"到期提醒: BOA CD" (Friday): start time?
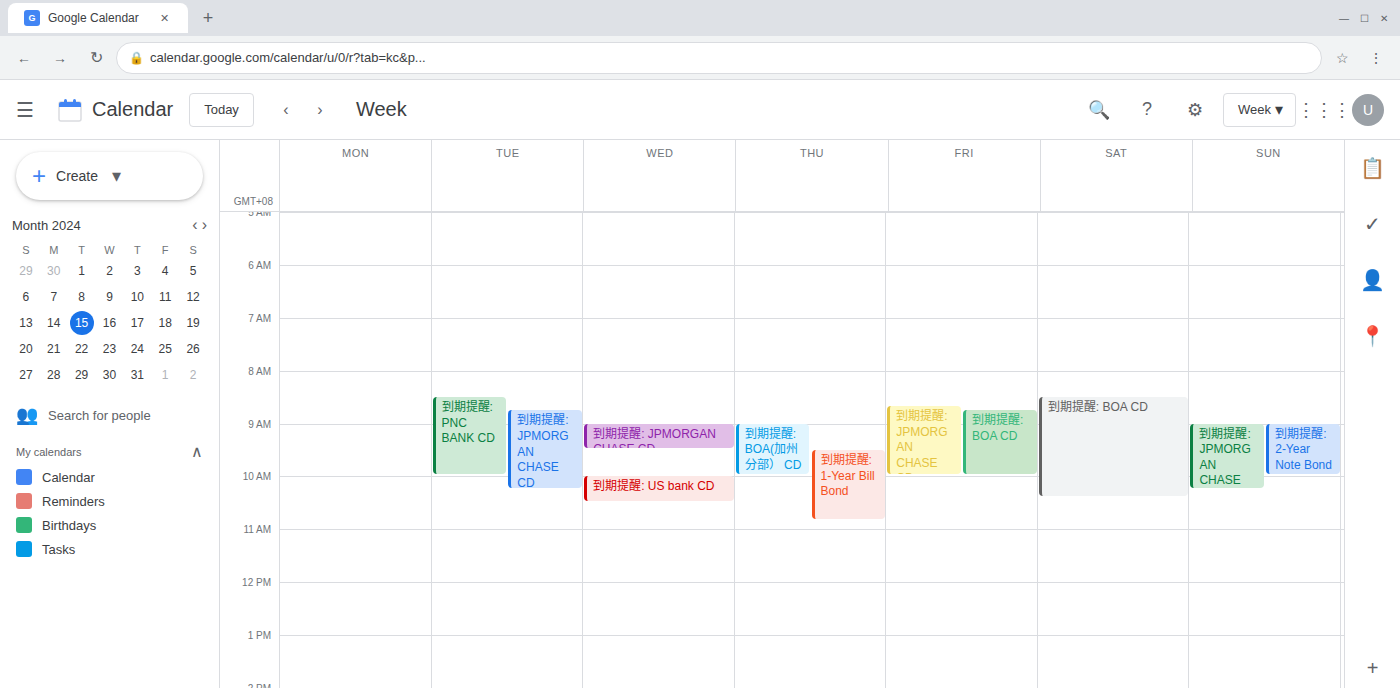
8:45 AM